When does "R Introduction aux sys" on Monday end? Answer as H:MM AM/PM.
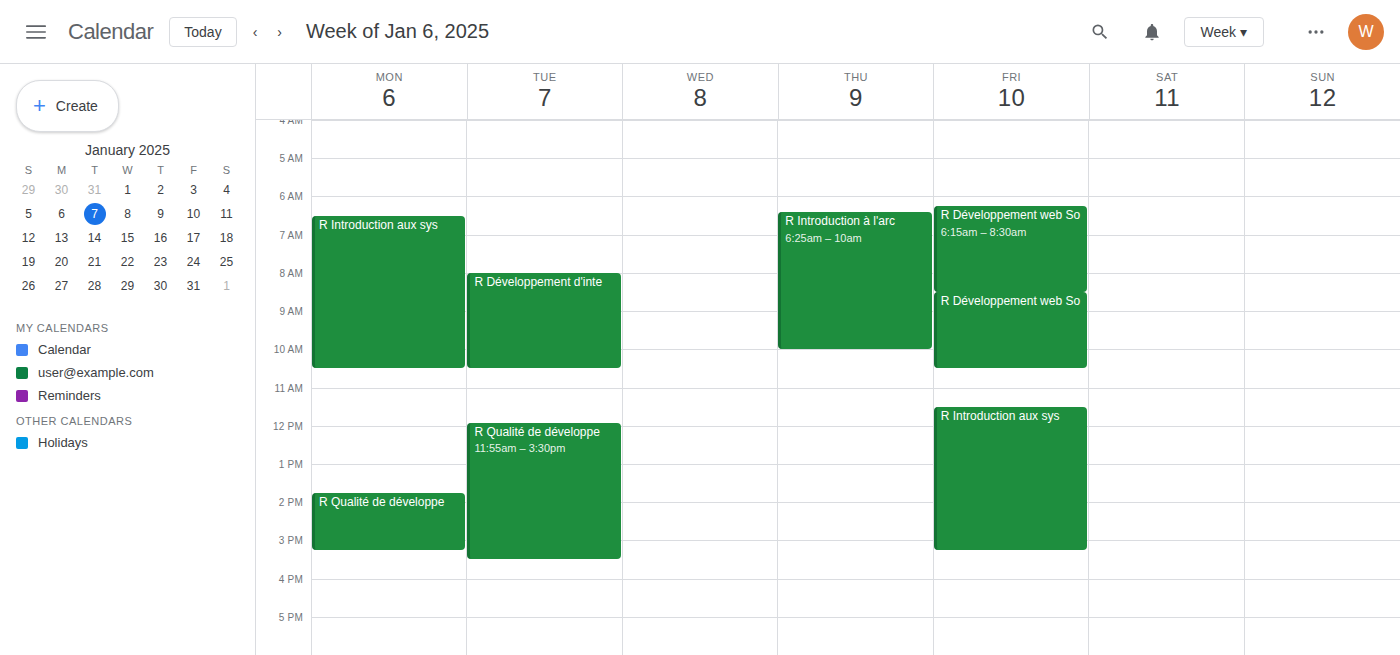
10:30 AM